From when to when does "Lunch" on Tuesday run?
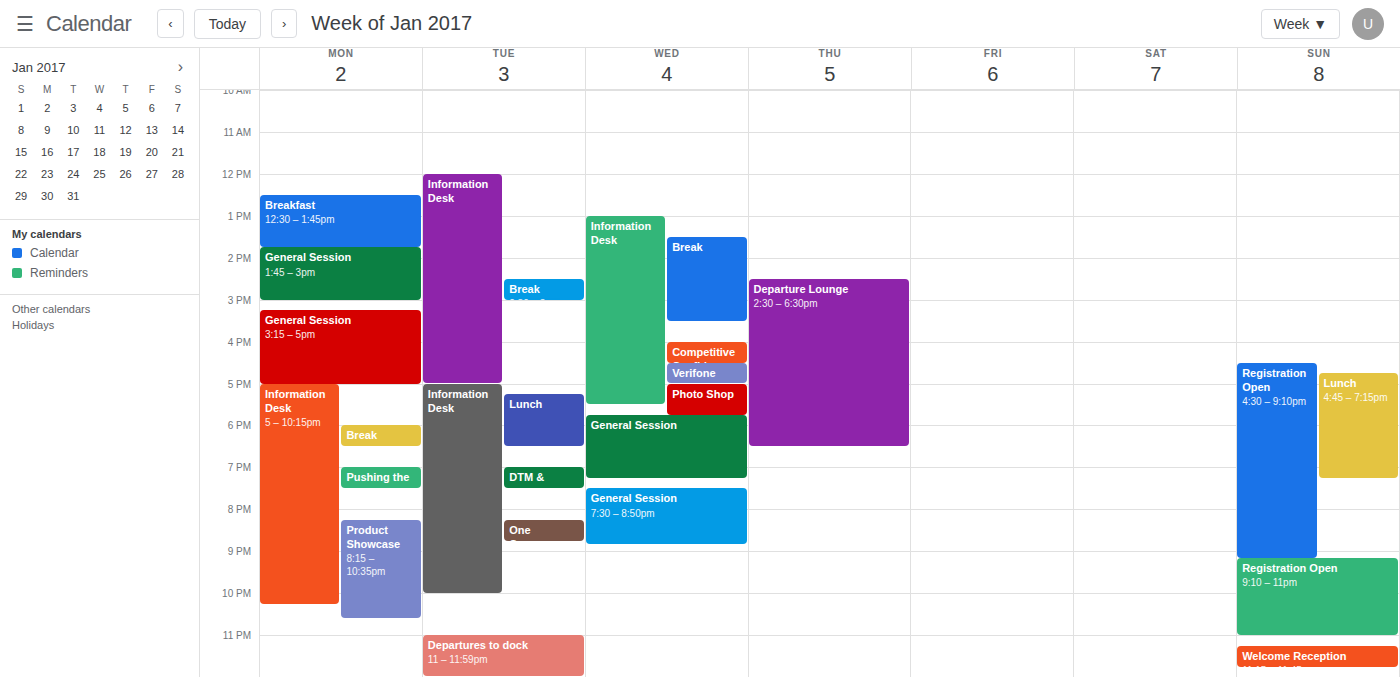
5:15 PM to 6:30 PM